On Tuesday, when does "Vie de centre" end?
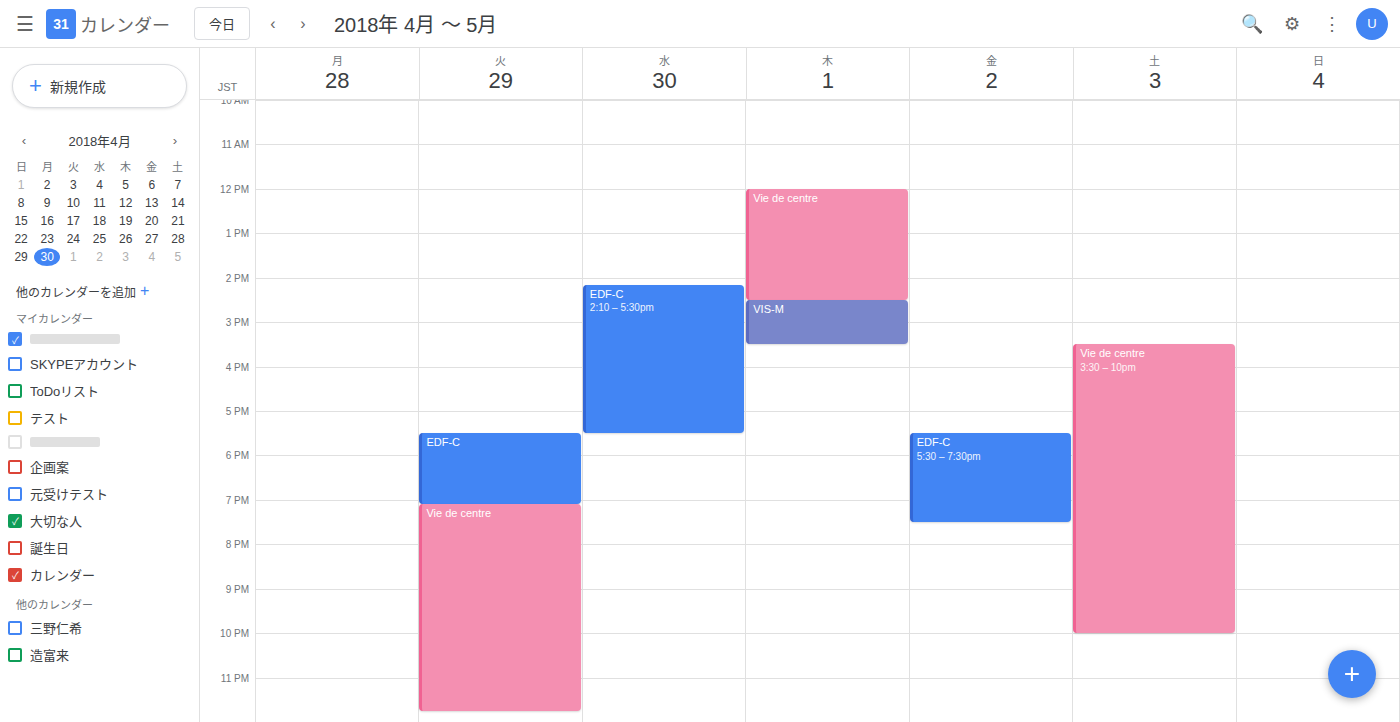
11:45 PM